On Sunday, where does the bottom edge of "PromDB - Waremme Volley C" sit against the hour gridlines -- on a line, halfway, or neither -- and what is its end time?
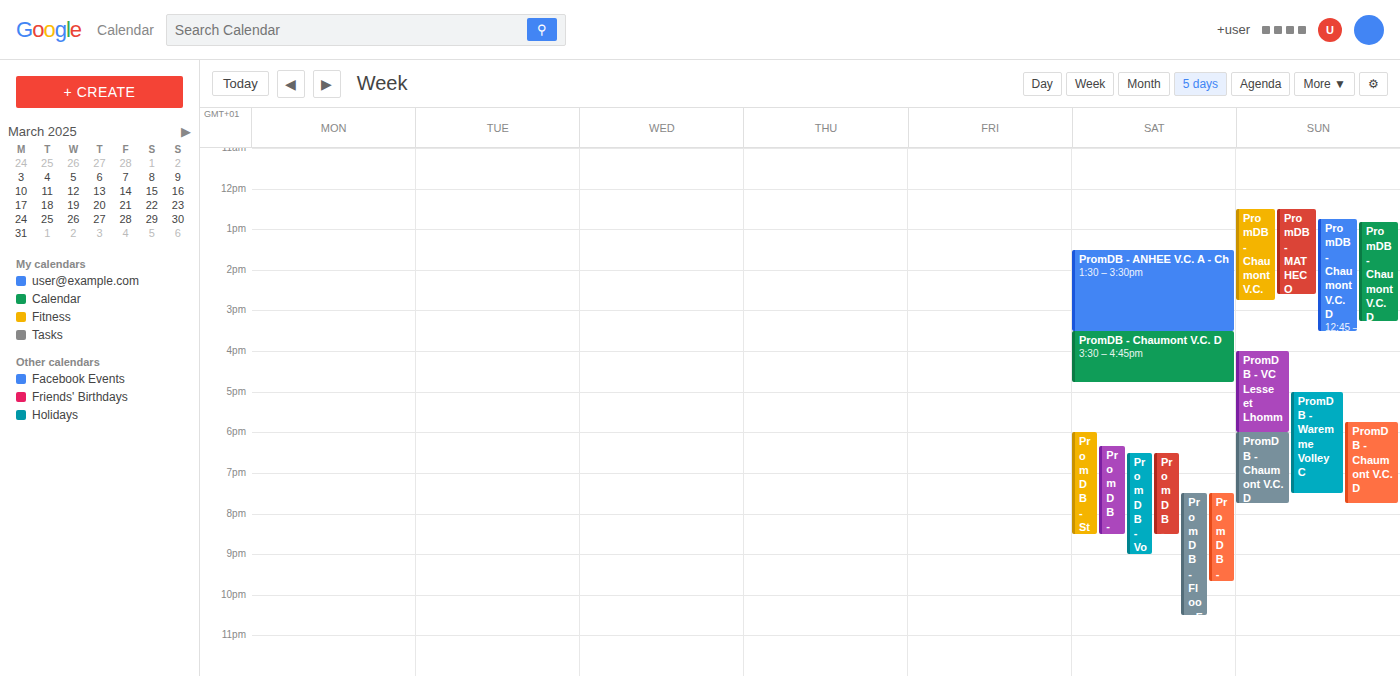
19:30 -- halfway between the 19:00 and 20:00 lines.